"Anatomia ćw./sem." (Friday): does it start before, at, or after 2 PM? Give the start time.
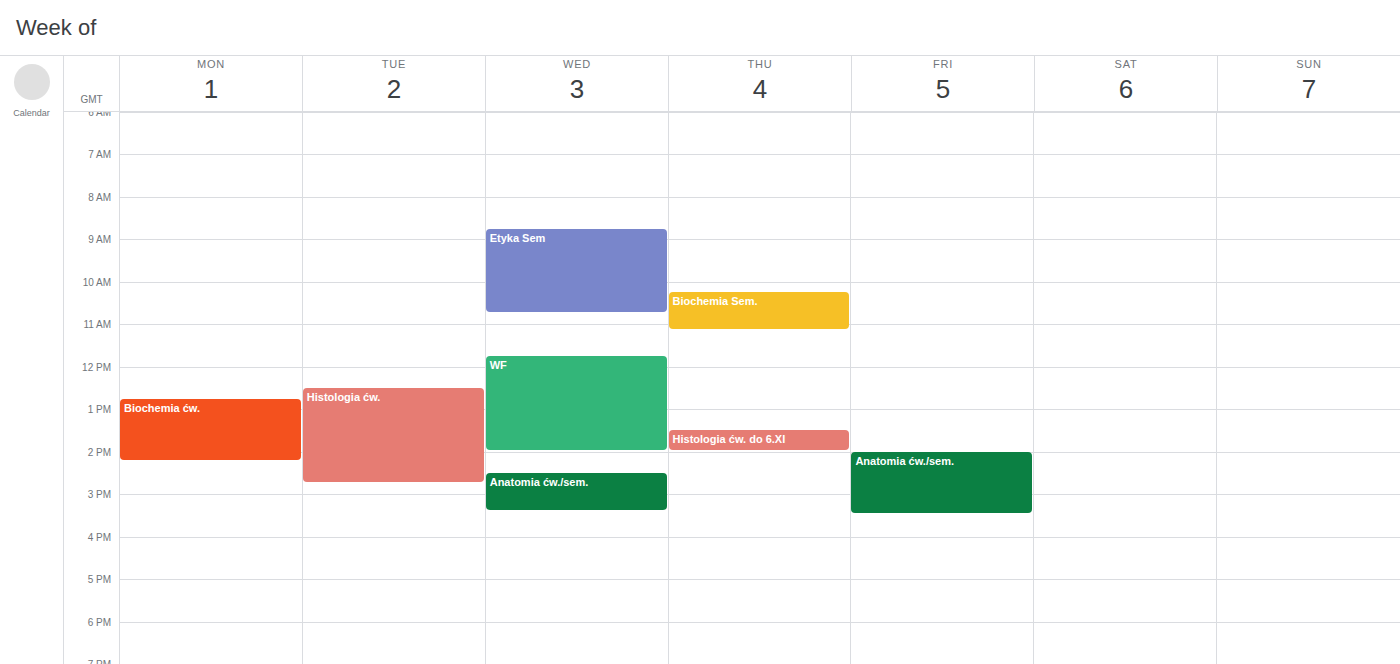
2:00 PM -- exactly at 2 PM, on the 2 PM line.